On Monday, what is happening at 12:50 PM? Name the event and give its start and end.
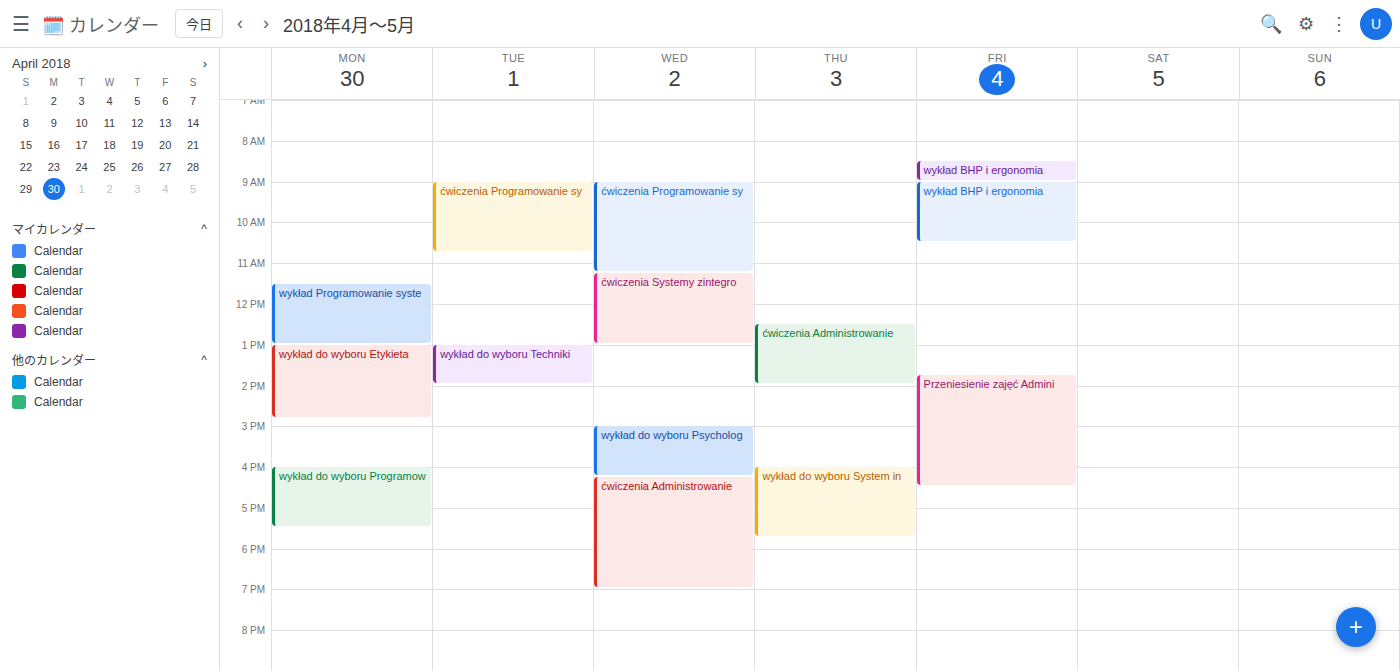
"wykład Programowanie syste", 11:30 AM to 1:00 PM